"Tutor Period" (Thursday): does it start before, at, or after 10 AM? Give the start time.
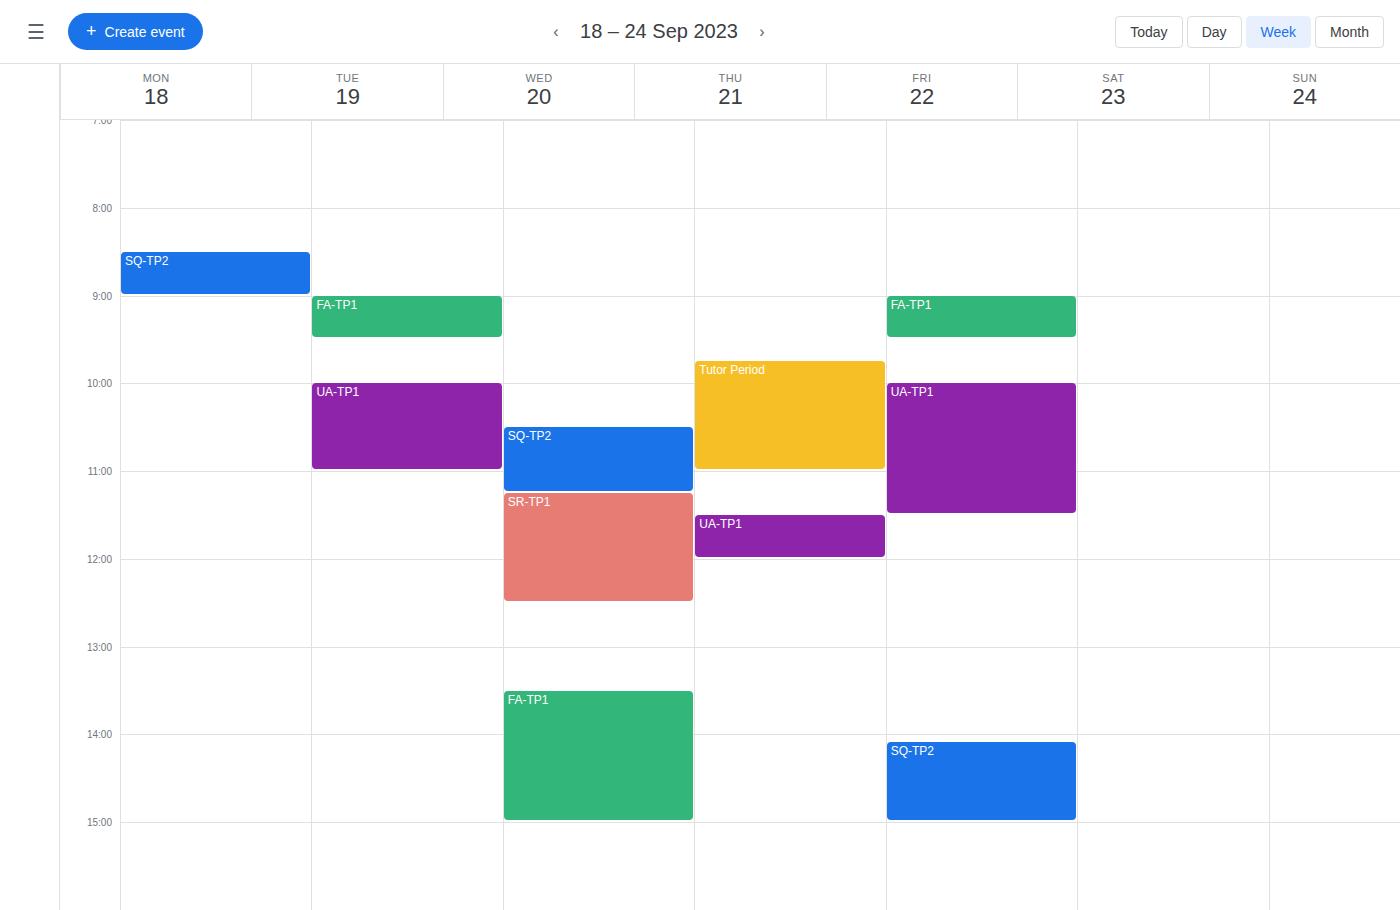
9:45 AM -- before 10 AM, 15 minutes above the 10 AM line.